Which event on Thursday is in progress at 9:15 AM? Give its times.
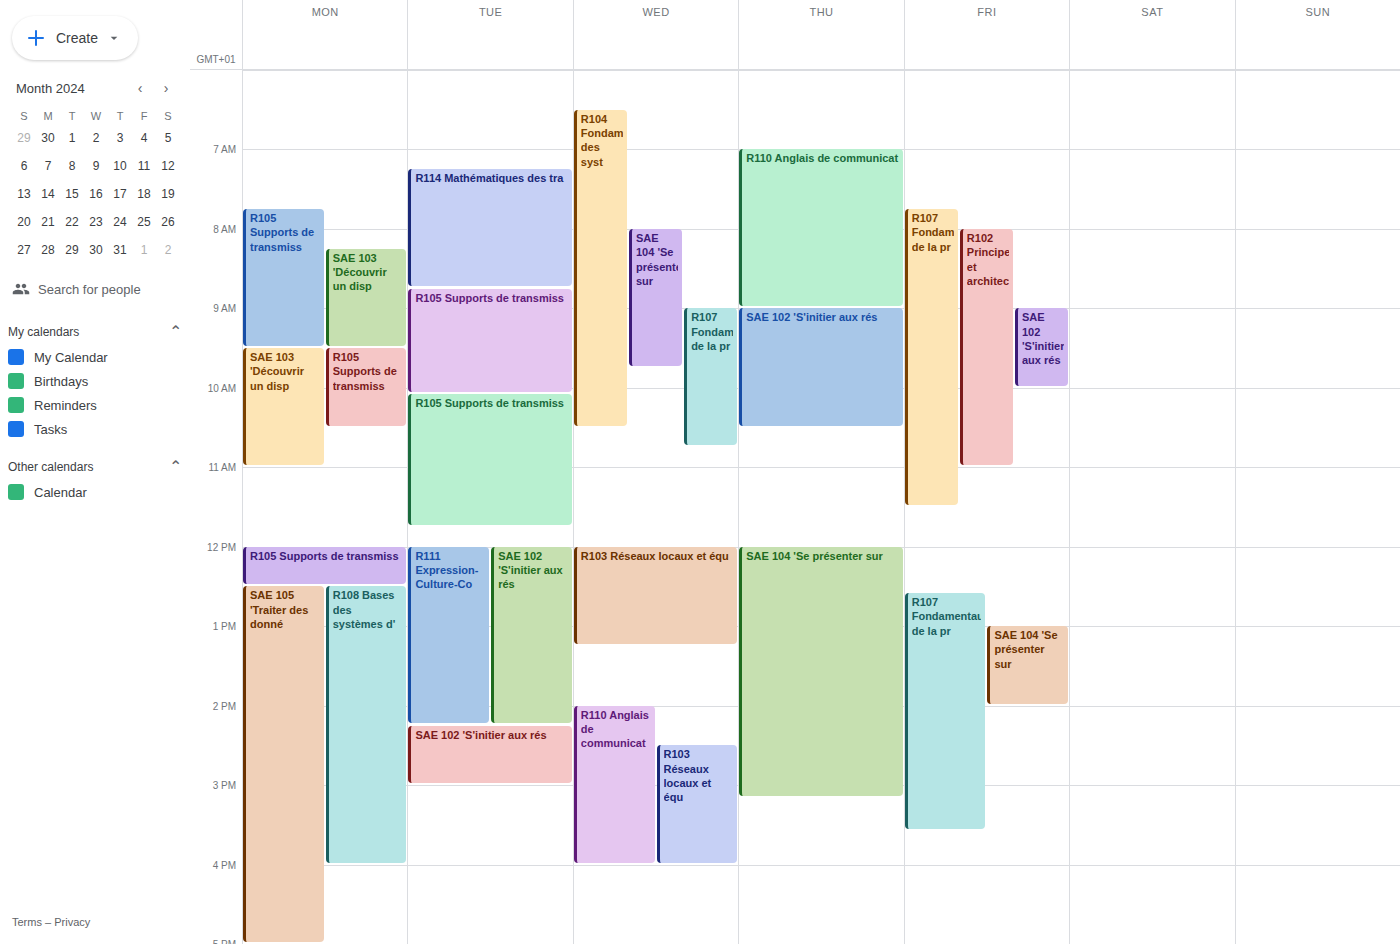
"SAE 102 'S'initier aux rés", 9:00 AM to 10:30 AM